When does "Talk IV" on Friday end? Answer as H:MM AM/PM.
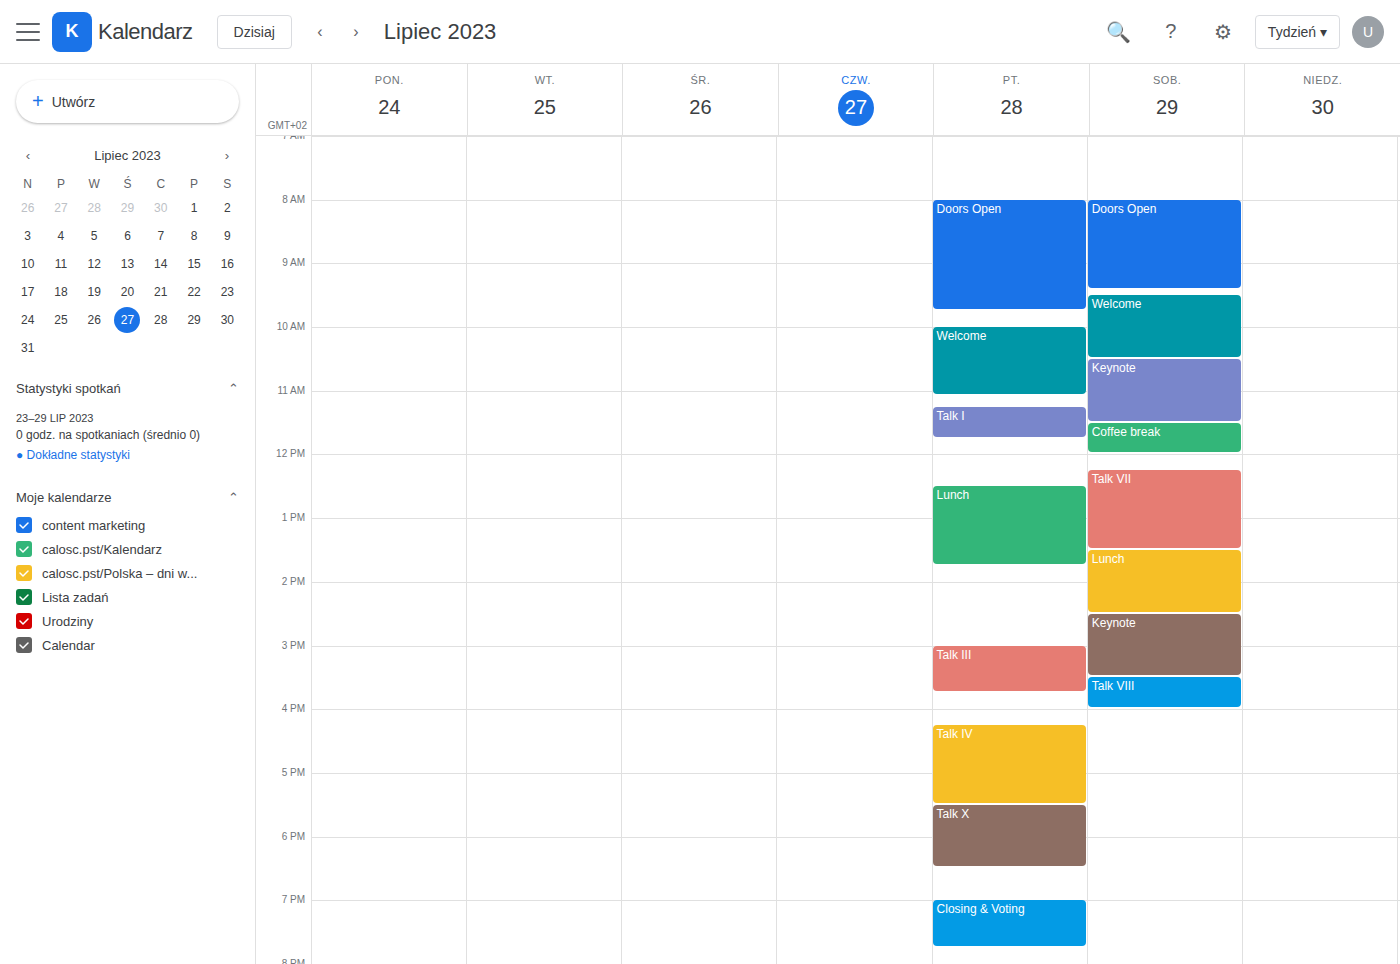
5:30 PM